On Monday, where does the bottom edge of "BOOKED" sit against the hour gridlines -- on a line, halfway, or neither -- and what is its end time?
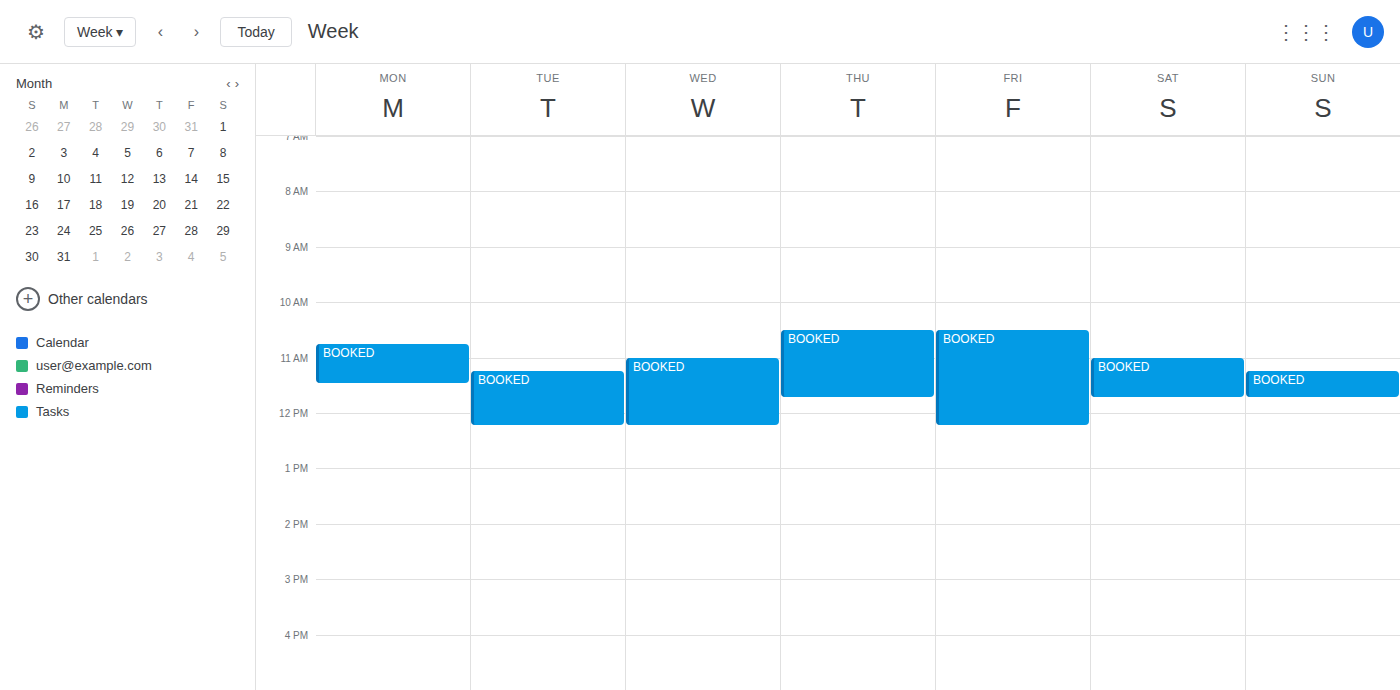
11:30 AM -- halfway between the 11 AM and 12 PM lines.